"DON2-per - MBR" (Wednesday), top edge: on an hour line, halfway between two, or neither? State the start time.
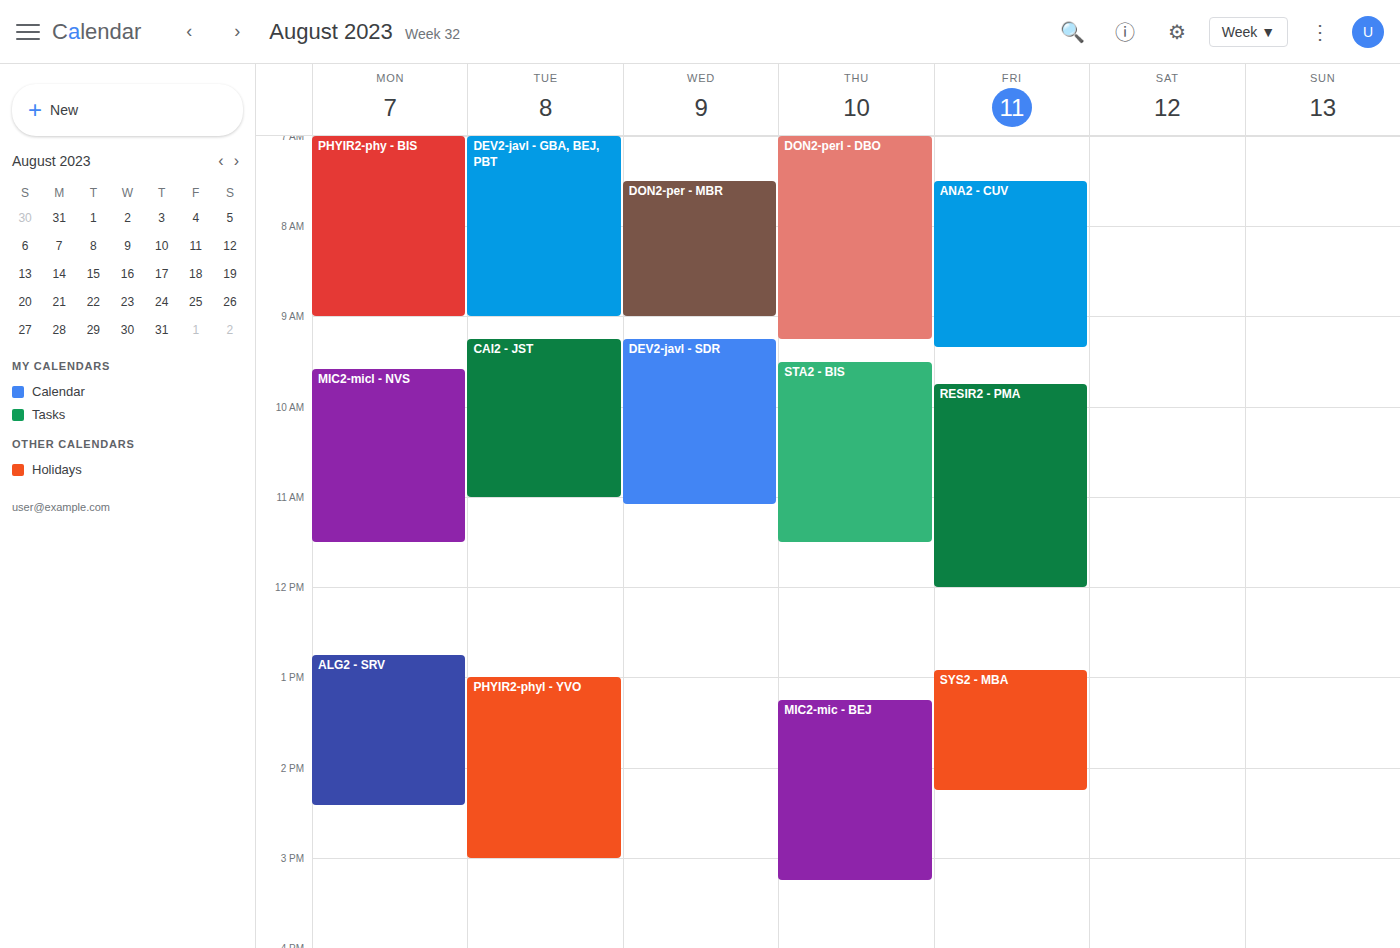
07:30 -- halfway between the 07:00 and 08:00 lines.